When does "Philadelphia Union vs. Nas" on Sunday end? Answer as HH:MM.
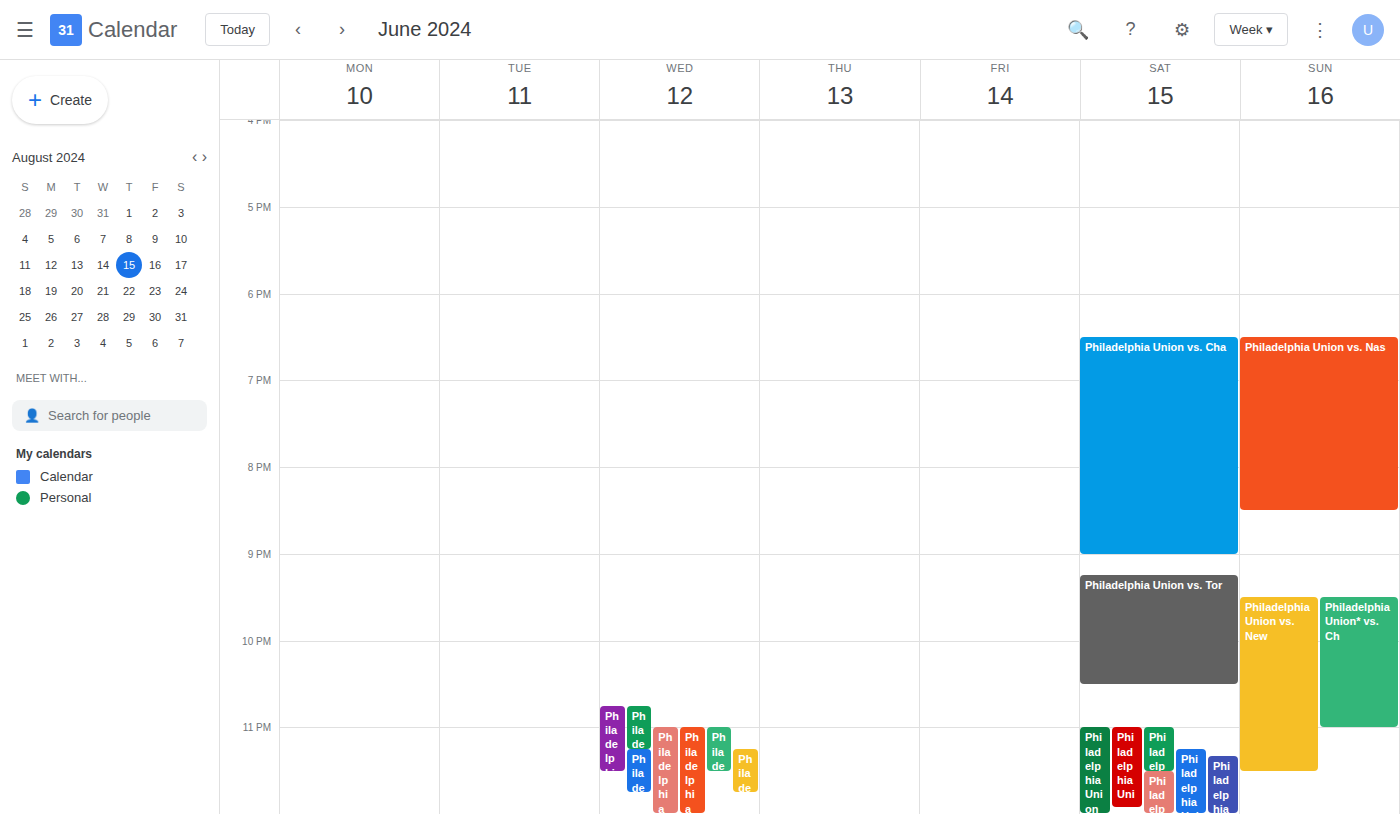
20:30